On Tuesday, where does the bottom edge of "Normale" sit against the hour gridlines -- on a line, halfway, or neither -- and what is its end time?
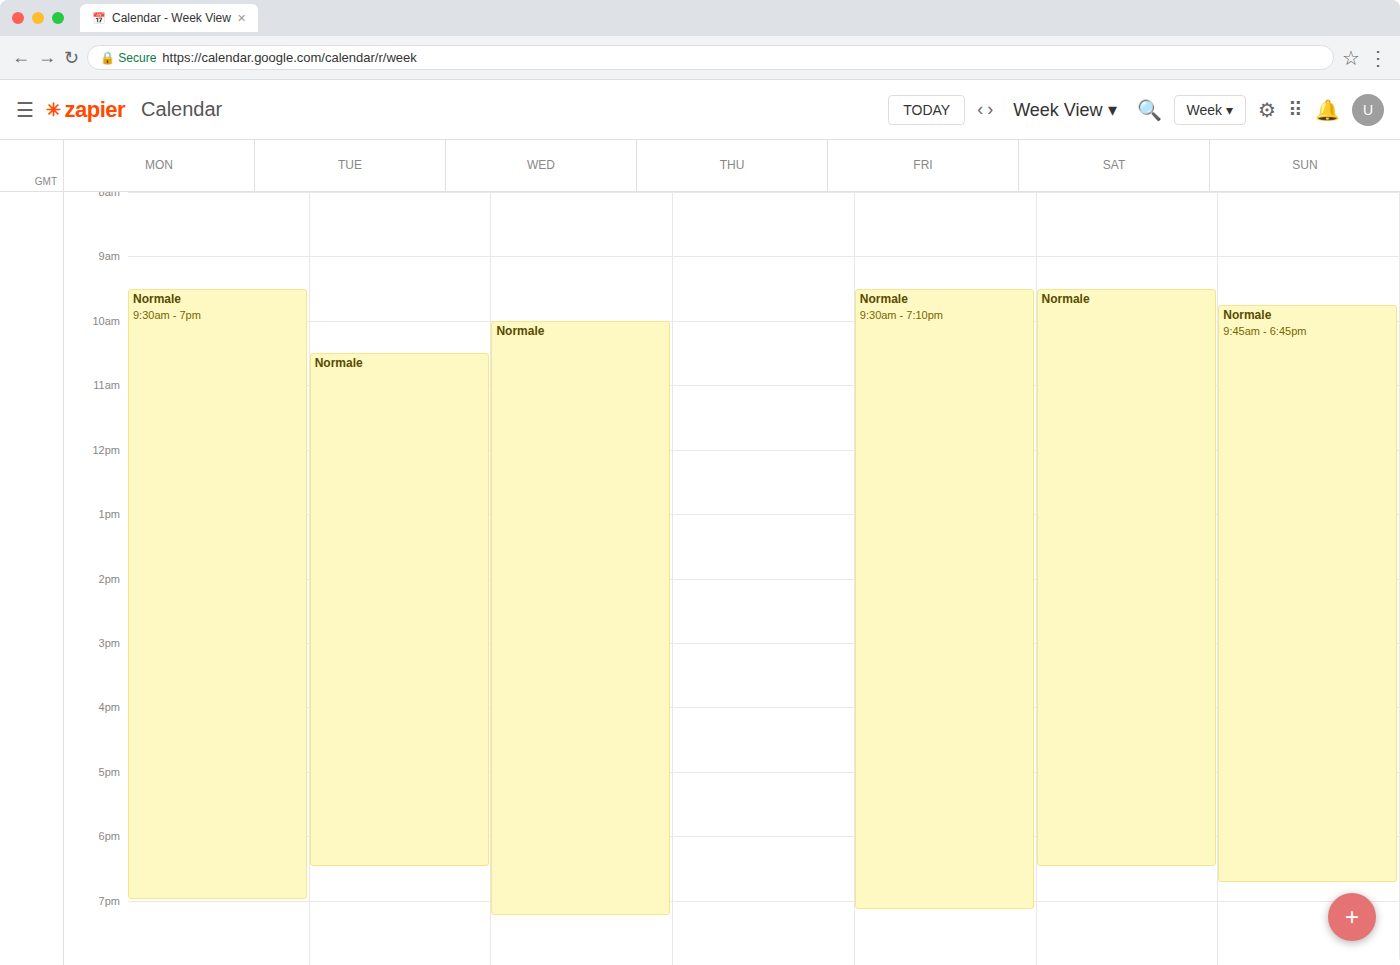
6:30 PM -- halfway between the 6 PM and 7 PM lines.